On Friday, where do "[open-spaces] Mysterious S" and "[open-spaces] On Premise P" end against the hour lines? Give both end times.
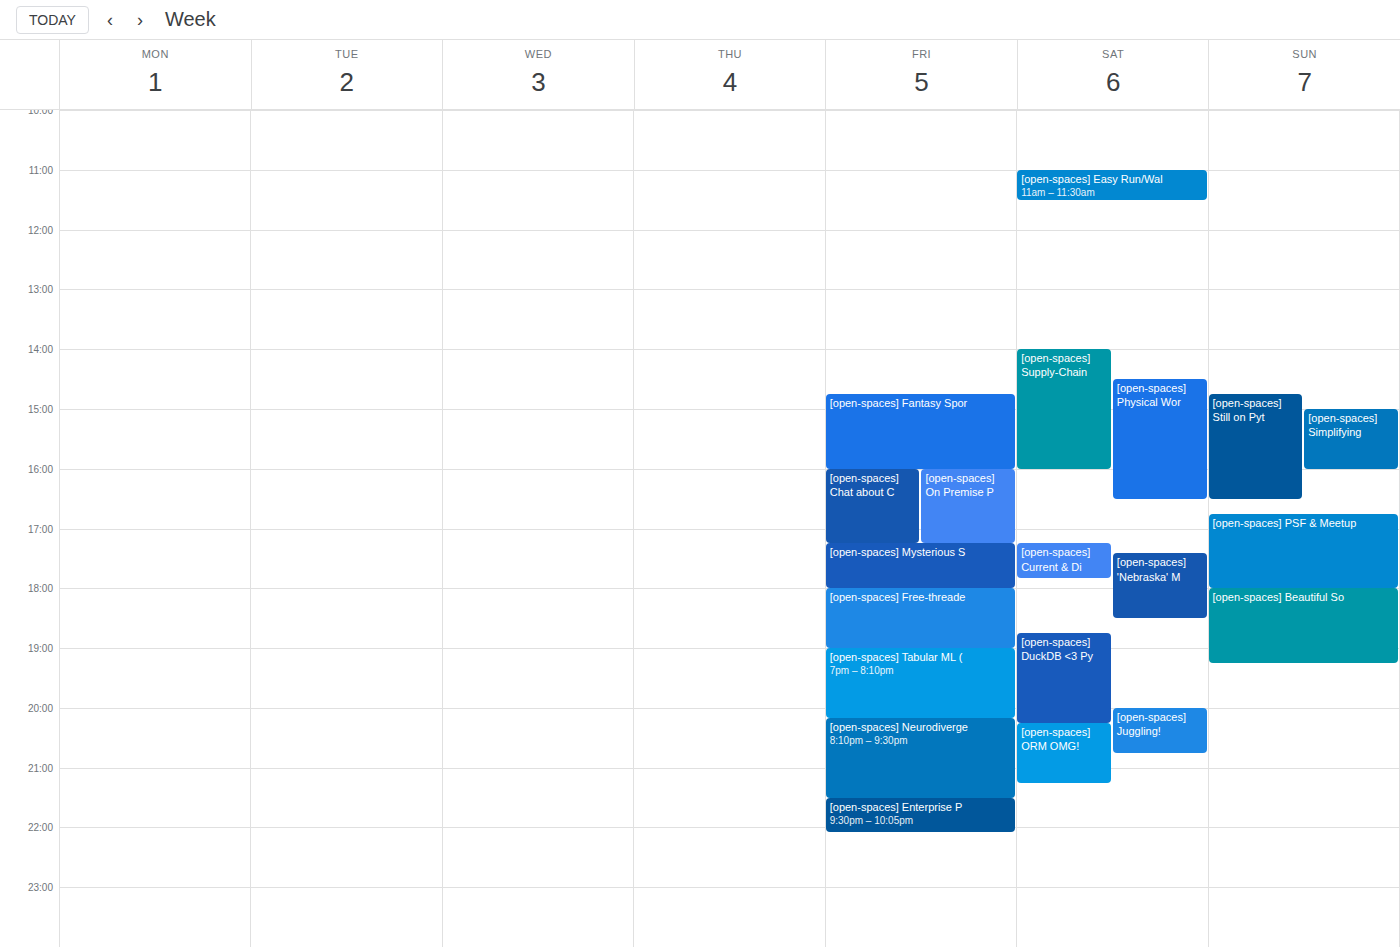
"[open-spaces] Mysterious S": 6:00 PM, exactly on the 6 PM line. "[open-spaces] On Premise P": 5:15 PM, neither: a quarter of the way from the 5 PM line to the 6 PM line.